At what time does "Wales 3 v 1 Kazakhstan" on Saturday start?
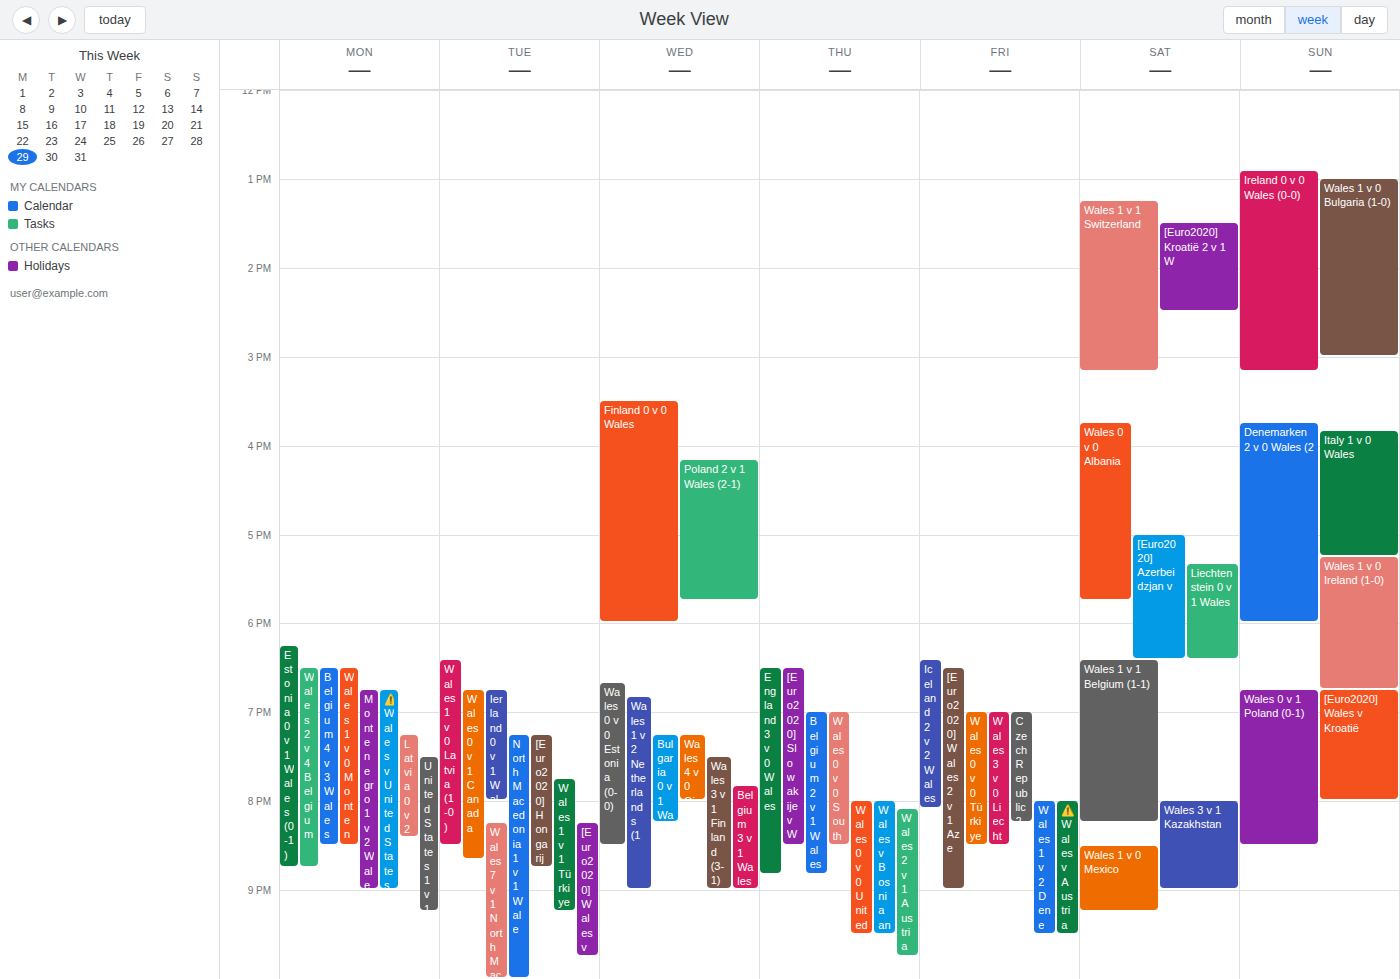
8:00 PM